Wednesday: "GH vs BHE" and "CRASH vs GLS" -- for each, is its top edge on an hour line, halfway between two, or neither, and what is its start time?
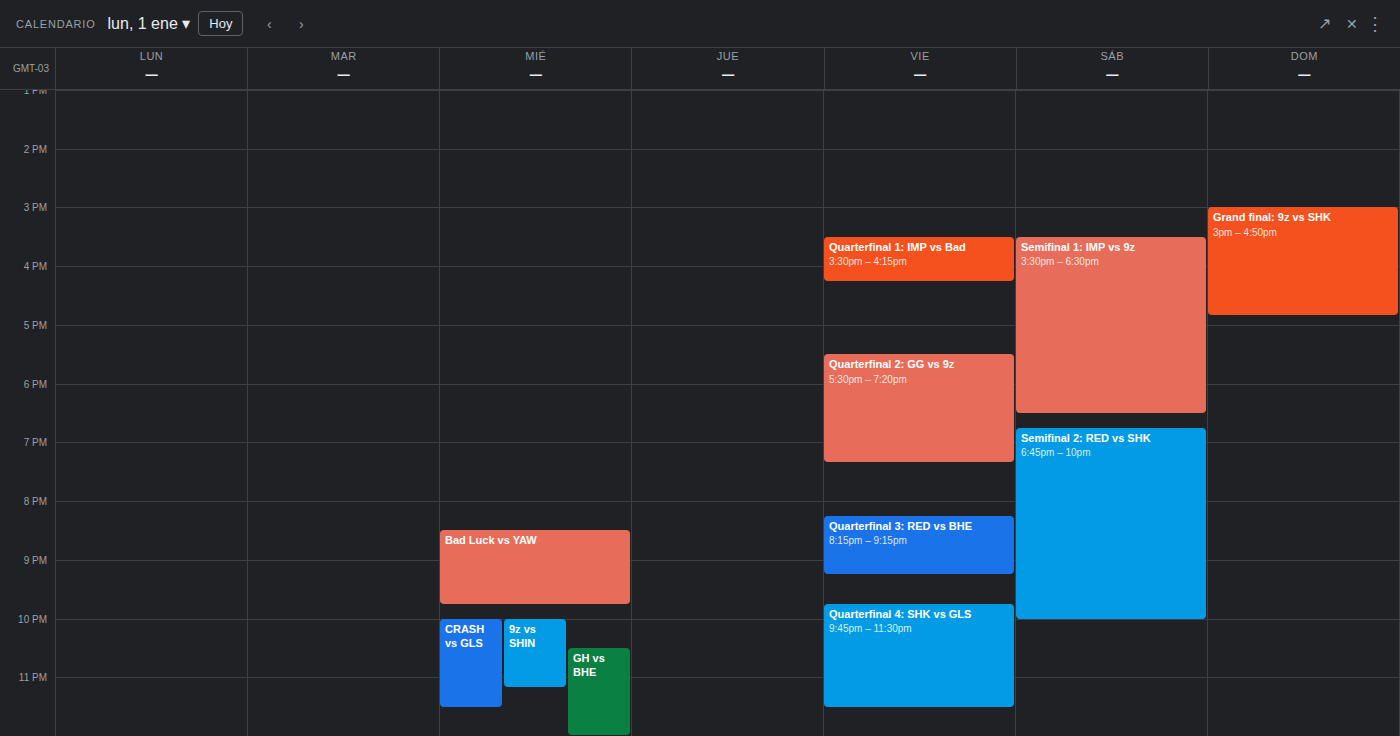
"GH vs BHE": 10:30 PM, halfway between the 10 PM and 11 PM lines. "CRASH vs GLS": 10:00 PM, exactly on the 10 PM line.